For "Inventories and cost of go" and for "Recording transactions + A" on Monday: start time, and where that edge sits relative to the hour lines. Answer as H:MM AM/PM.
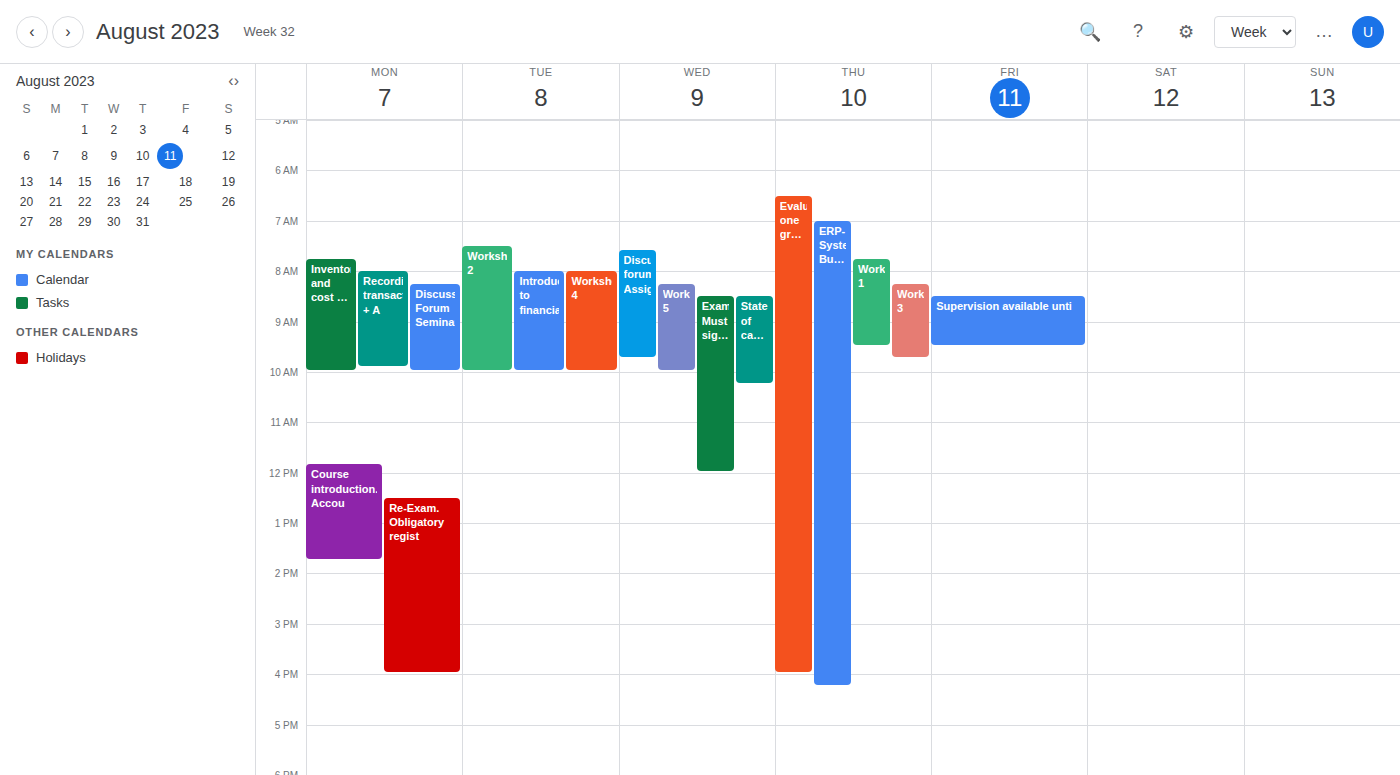
"Inventories and cost of go": 7:45 AM, neither: three quarters of the way from the 7 AM line to the 8 AM line. "Recording transactions + A": 8:00 AM, exactly on the 8 AM line.